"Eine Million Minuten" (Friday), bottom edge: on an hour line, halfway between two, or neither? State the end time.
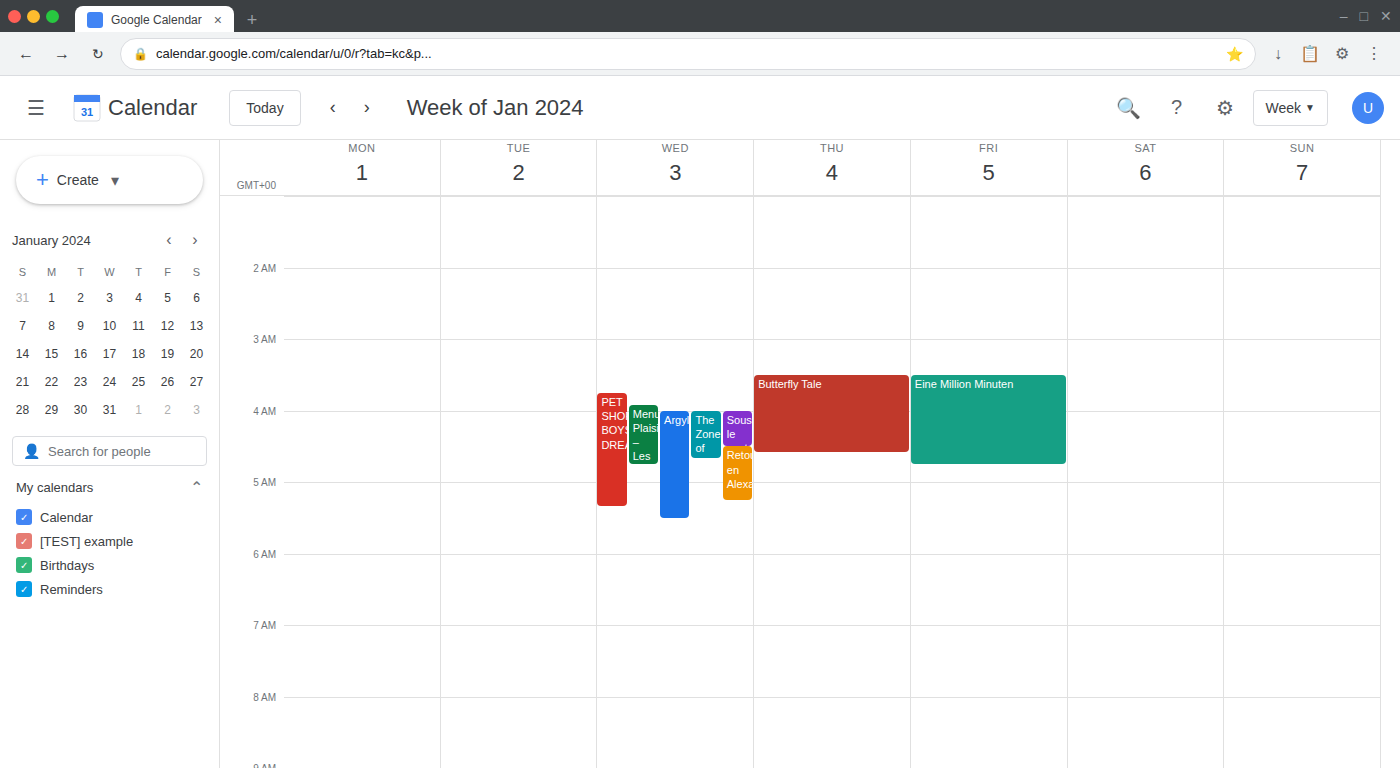
4:45 AM -- neither: three quarters of the way from the 4 AM line to the 5 AM line.